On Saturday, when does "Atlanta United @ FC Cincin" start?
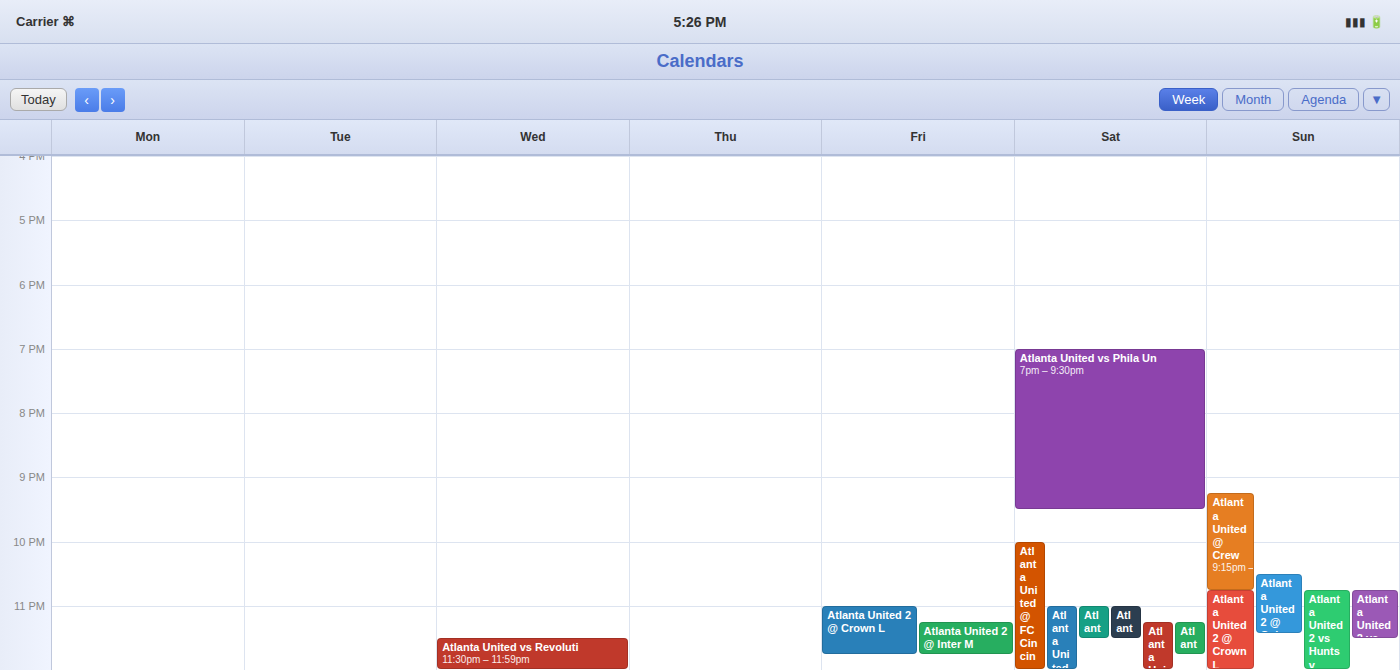
22:00